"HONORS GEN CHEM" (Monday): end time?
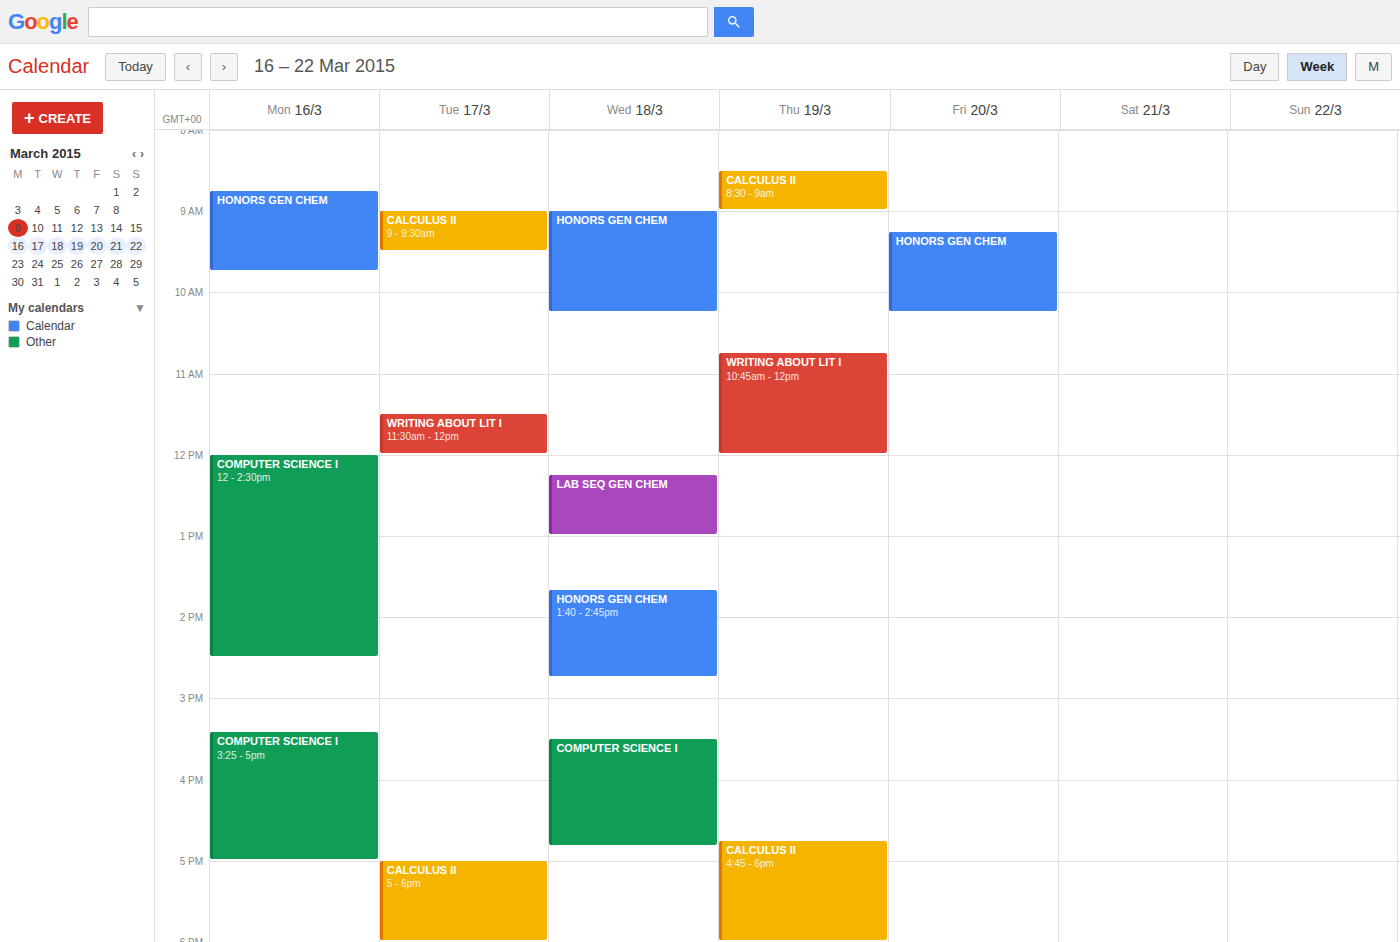
9:45 AM